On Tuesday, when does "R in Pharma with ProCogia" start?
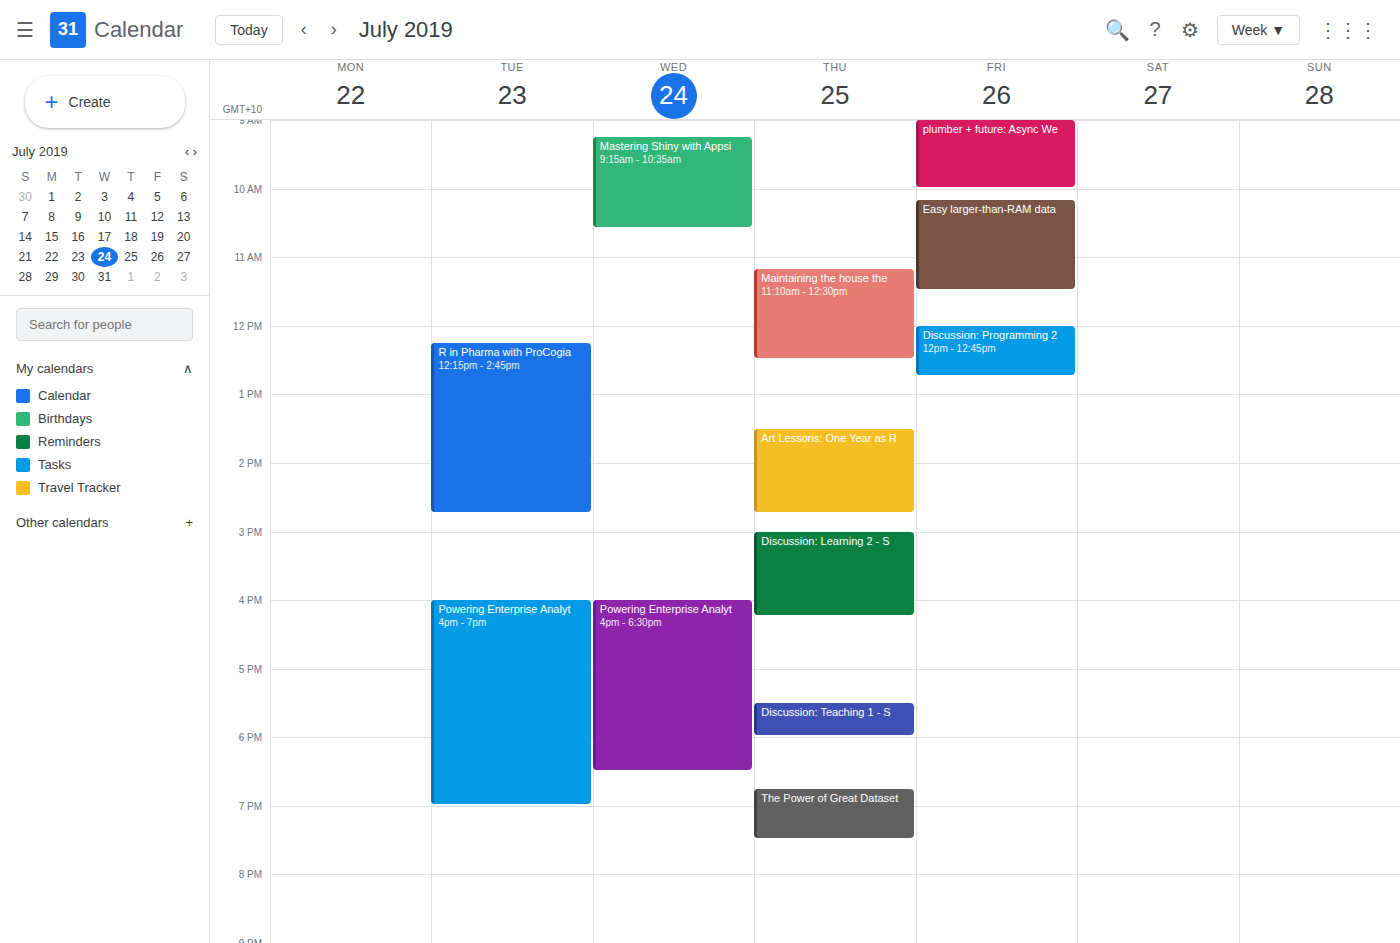
12:15 PM